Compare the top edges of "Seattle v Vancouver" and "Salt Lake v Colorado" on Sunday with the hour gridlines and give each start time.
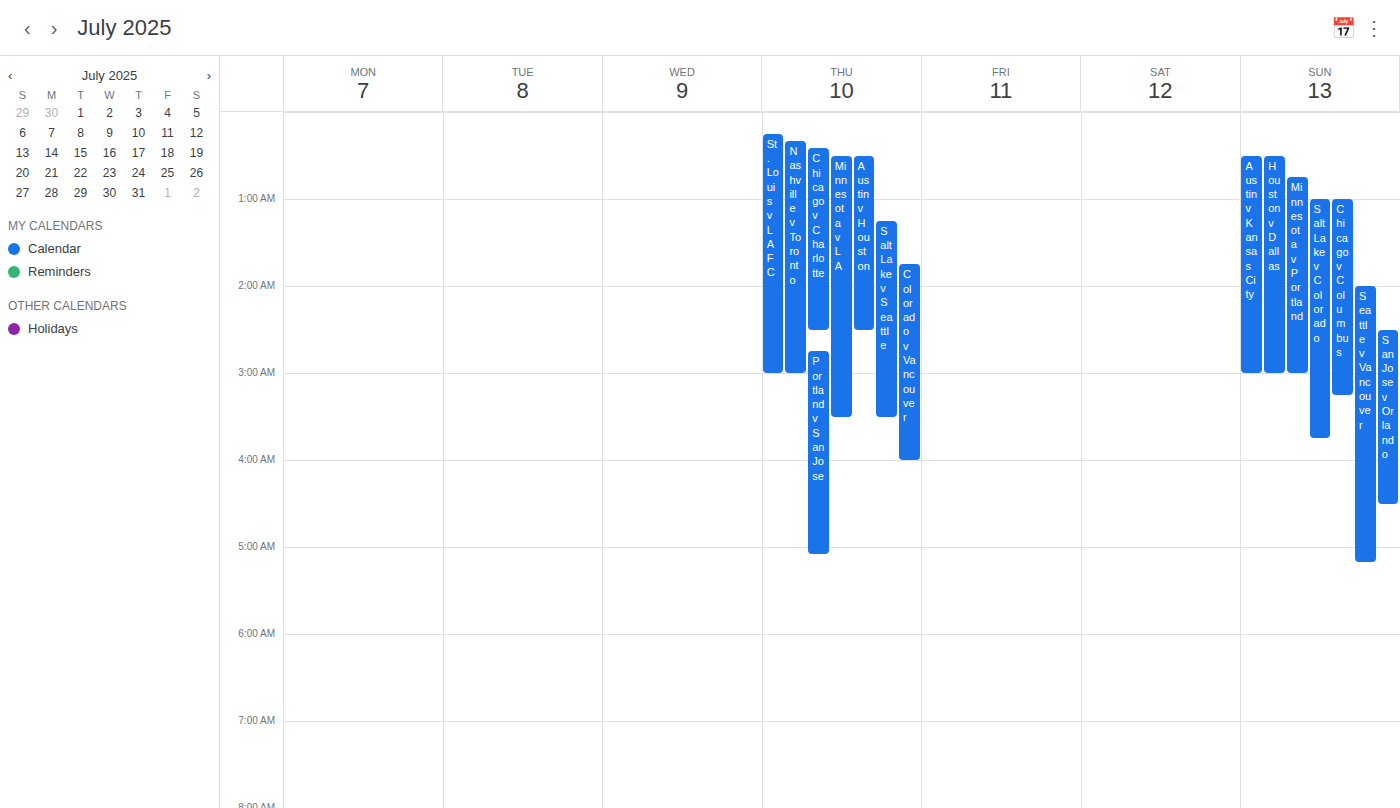
"Seattle v Vancouver": 2:00 AM, exactly on the 2 AM line. "Salt Lake v Colorado": 1:00 AM, exactly on the 1 AM line.